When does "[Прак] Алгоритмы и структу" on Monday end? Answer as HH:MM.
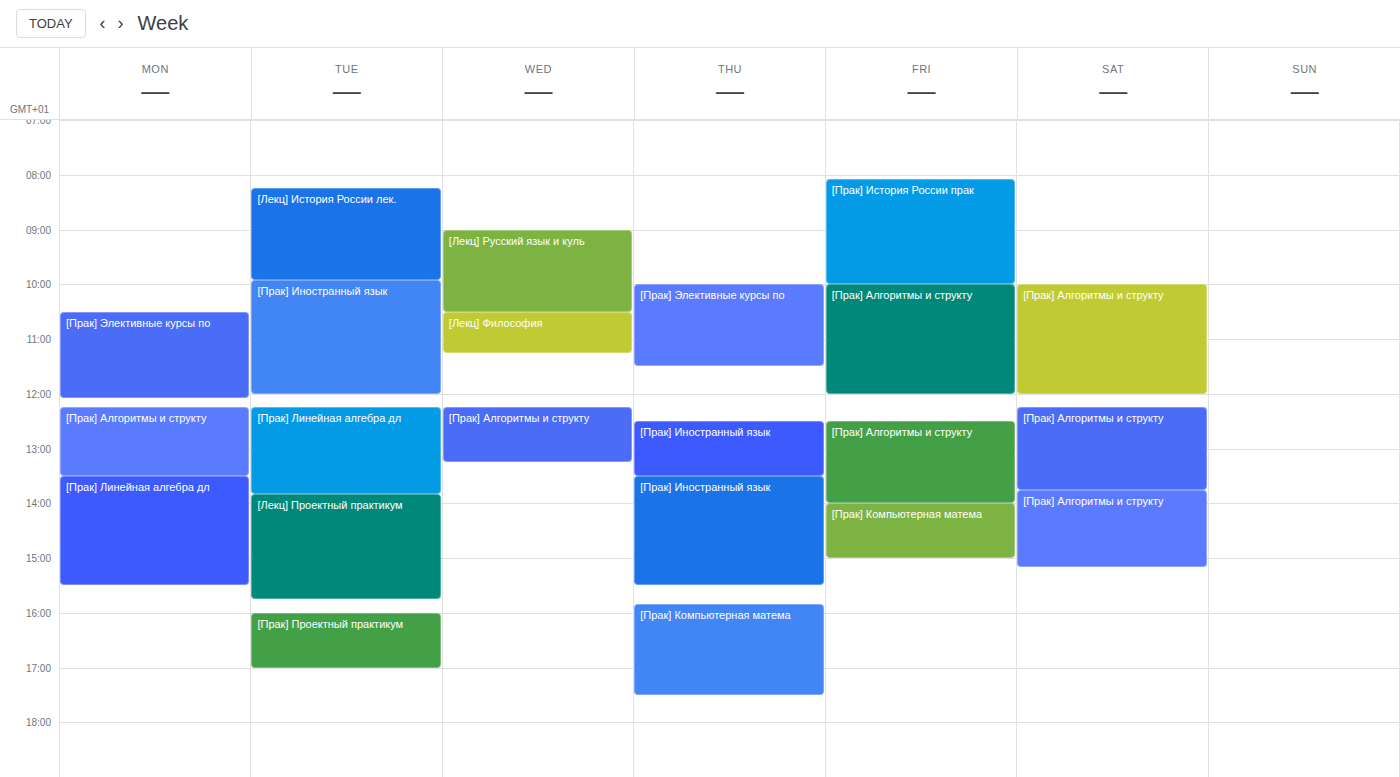
13:30